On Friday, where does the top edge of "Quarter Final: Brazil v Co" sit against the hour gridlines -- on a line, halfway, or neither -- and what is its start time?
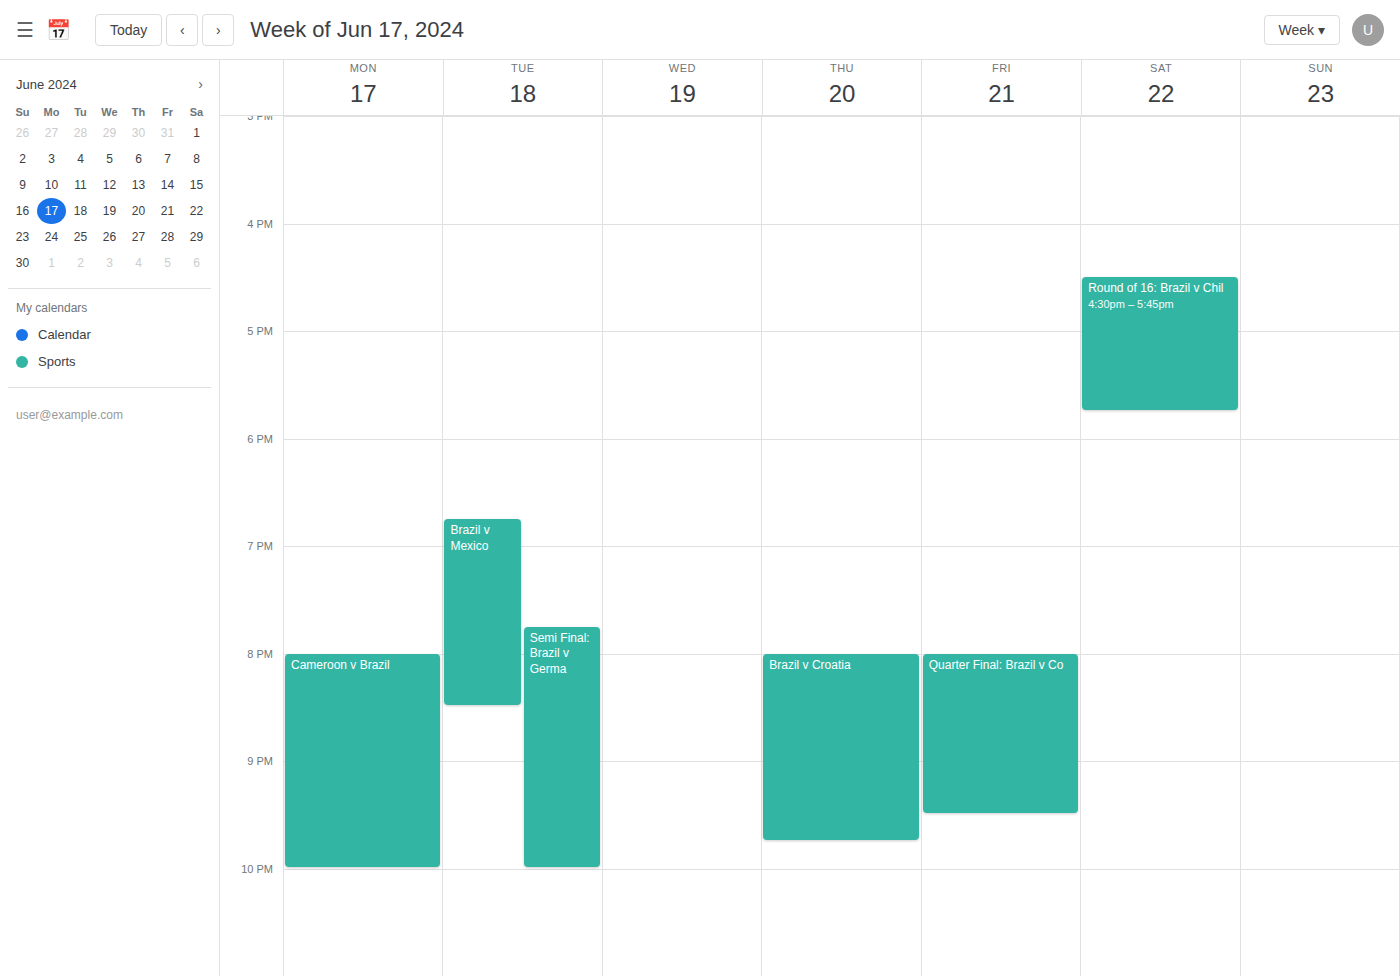
8:00 PM -- exactly on the 8 PM line.